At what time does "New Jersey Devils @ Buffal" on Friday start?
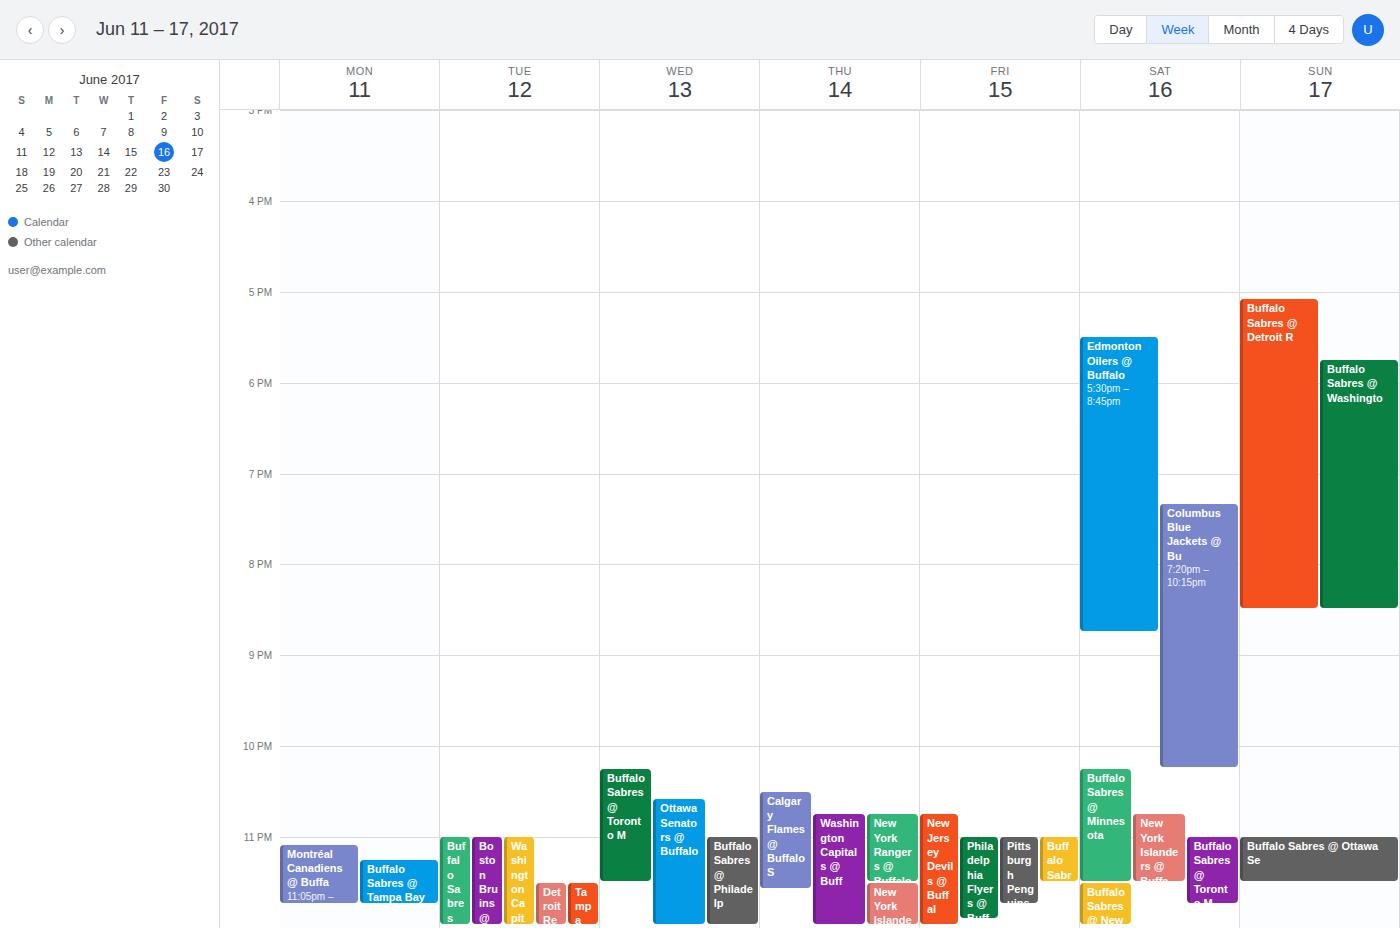
10:45 PM